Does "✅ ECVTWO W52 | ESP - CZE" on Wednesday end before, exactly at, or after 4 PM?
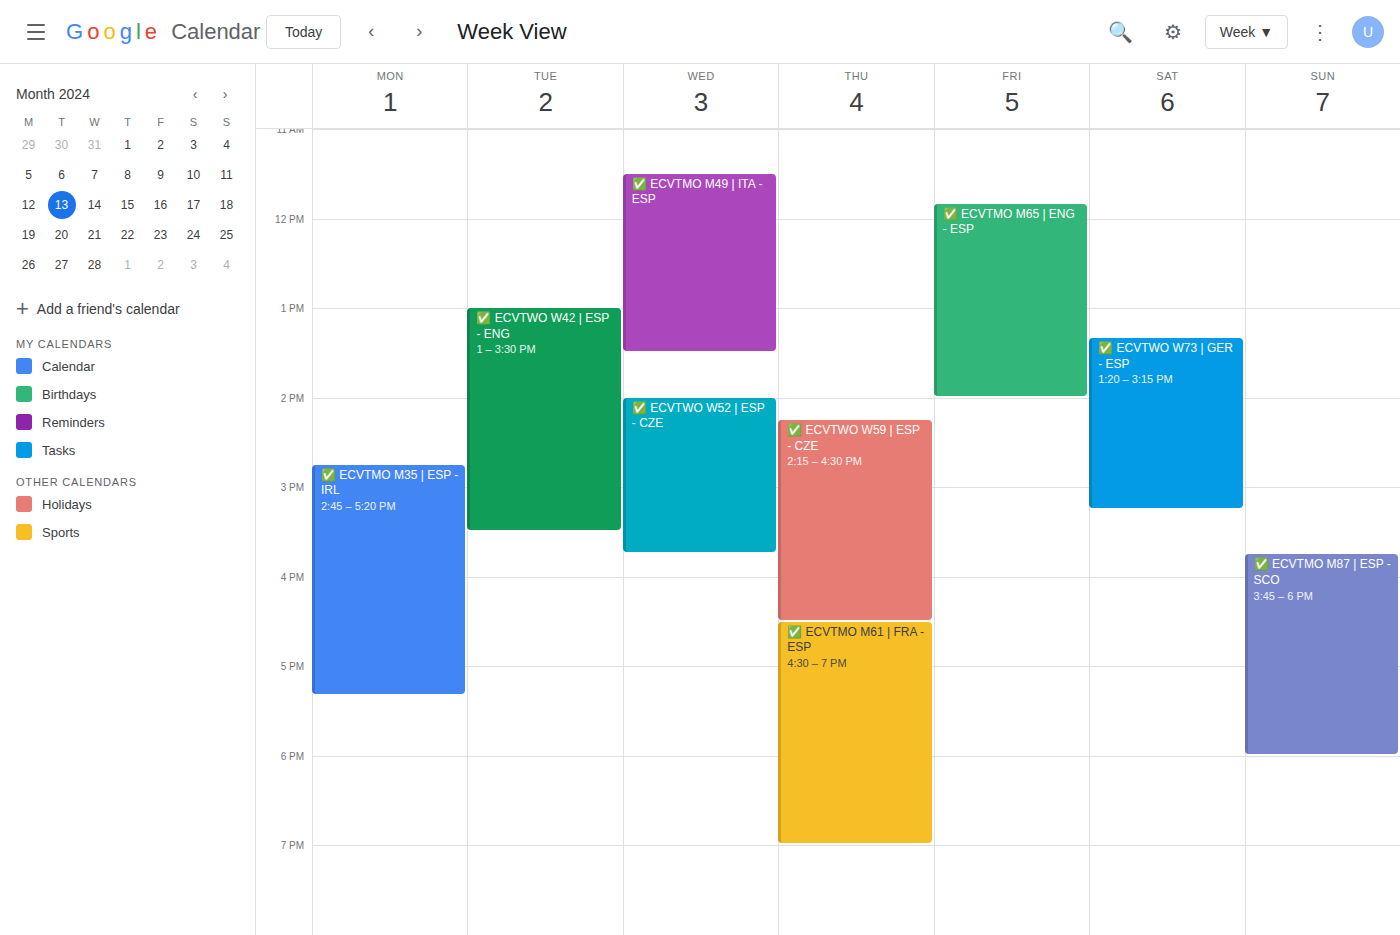
3:45 PM -- before 4 PM, 15 minutes above the 4 PM line.